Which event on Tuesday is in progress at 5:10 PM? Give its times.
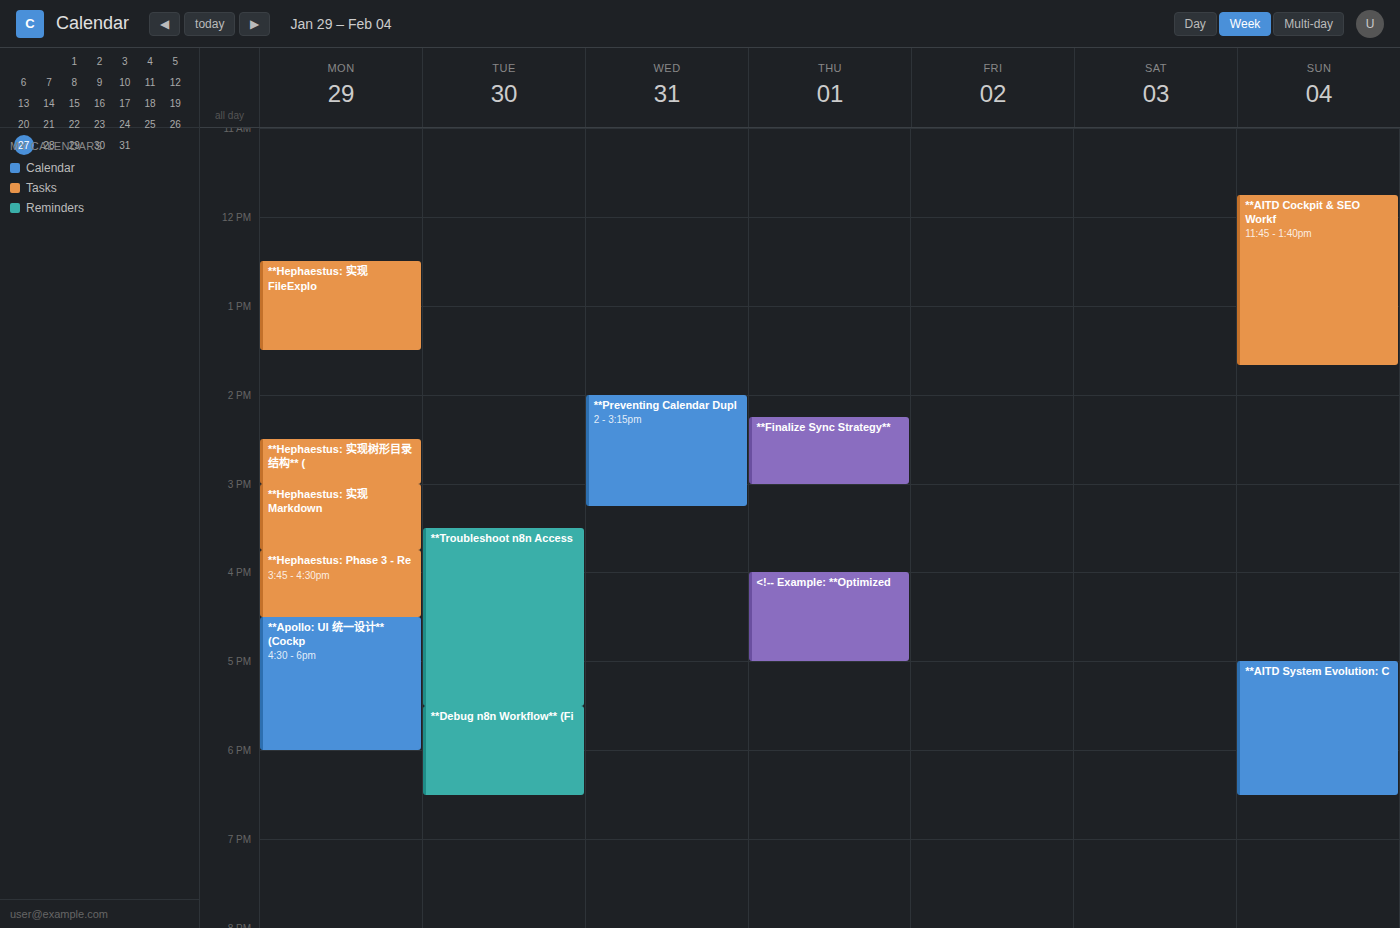
"**Troubleshoot n8n Access", 3:30 PM to 5:30 PM